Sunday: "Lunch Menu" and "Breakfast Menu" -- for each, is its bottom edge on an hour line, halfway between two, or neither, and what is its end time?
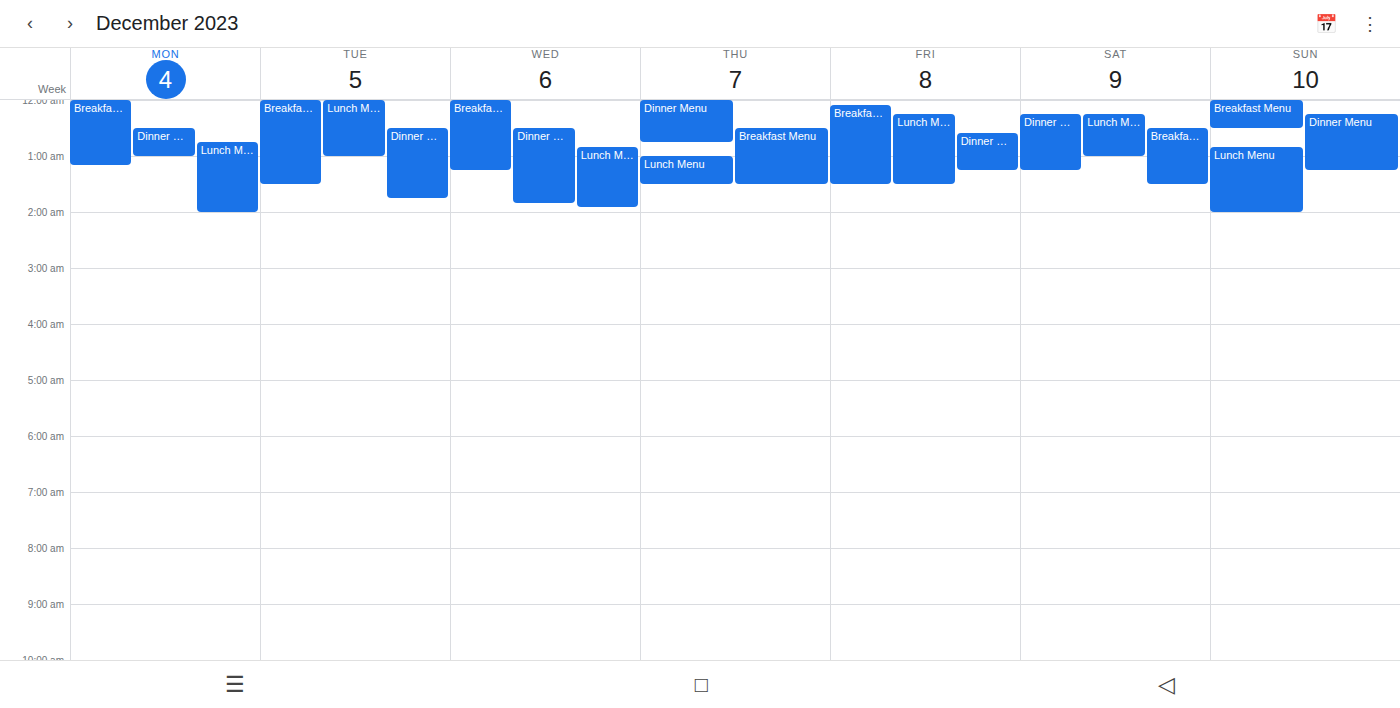
"Lunch Menu": 2:00 AM, exactly on the 2 AM line. "Breakfast Menu": 12:30 AM, halfway between the 12 AM and 1 AM lines.